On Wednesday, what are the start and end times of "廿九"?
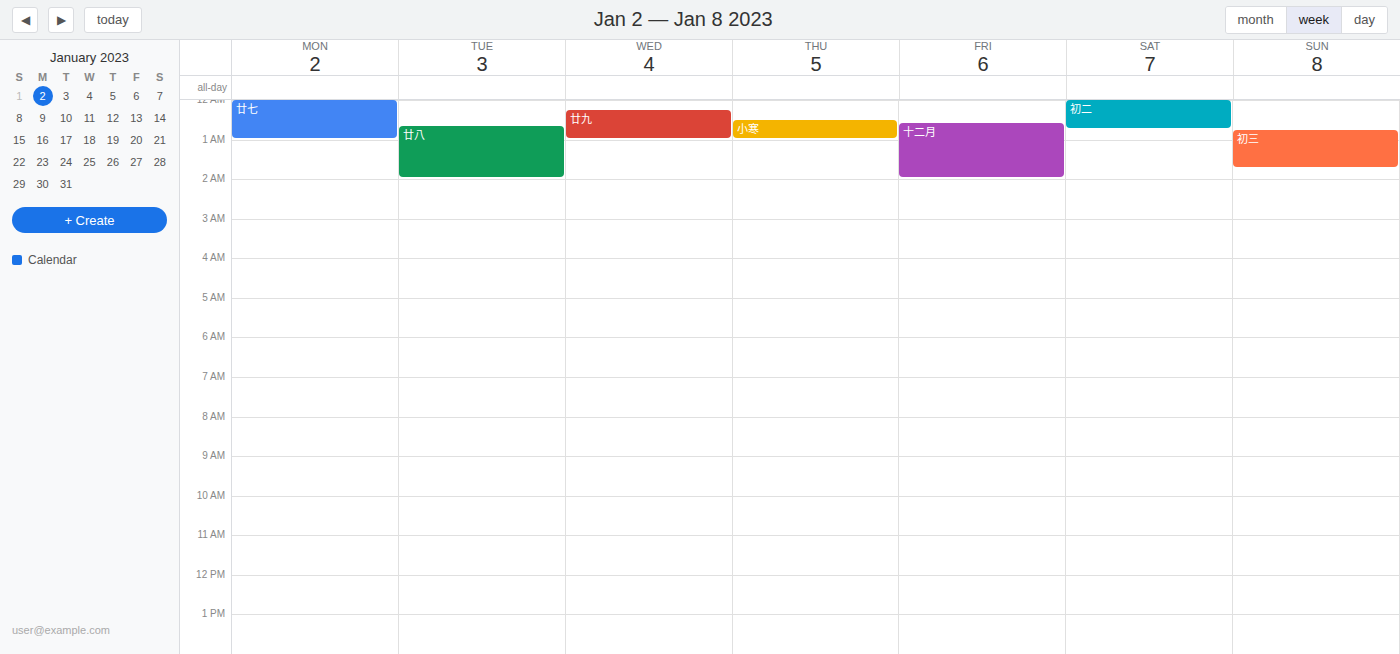
12:15 AM to 1:00 AM